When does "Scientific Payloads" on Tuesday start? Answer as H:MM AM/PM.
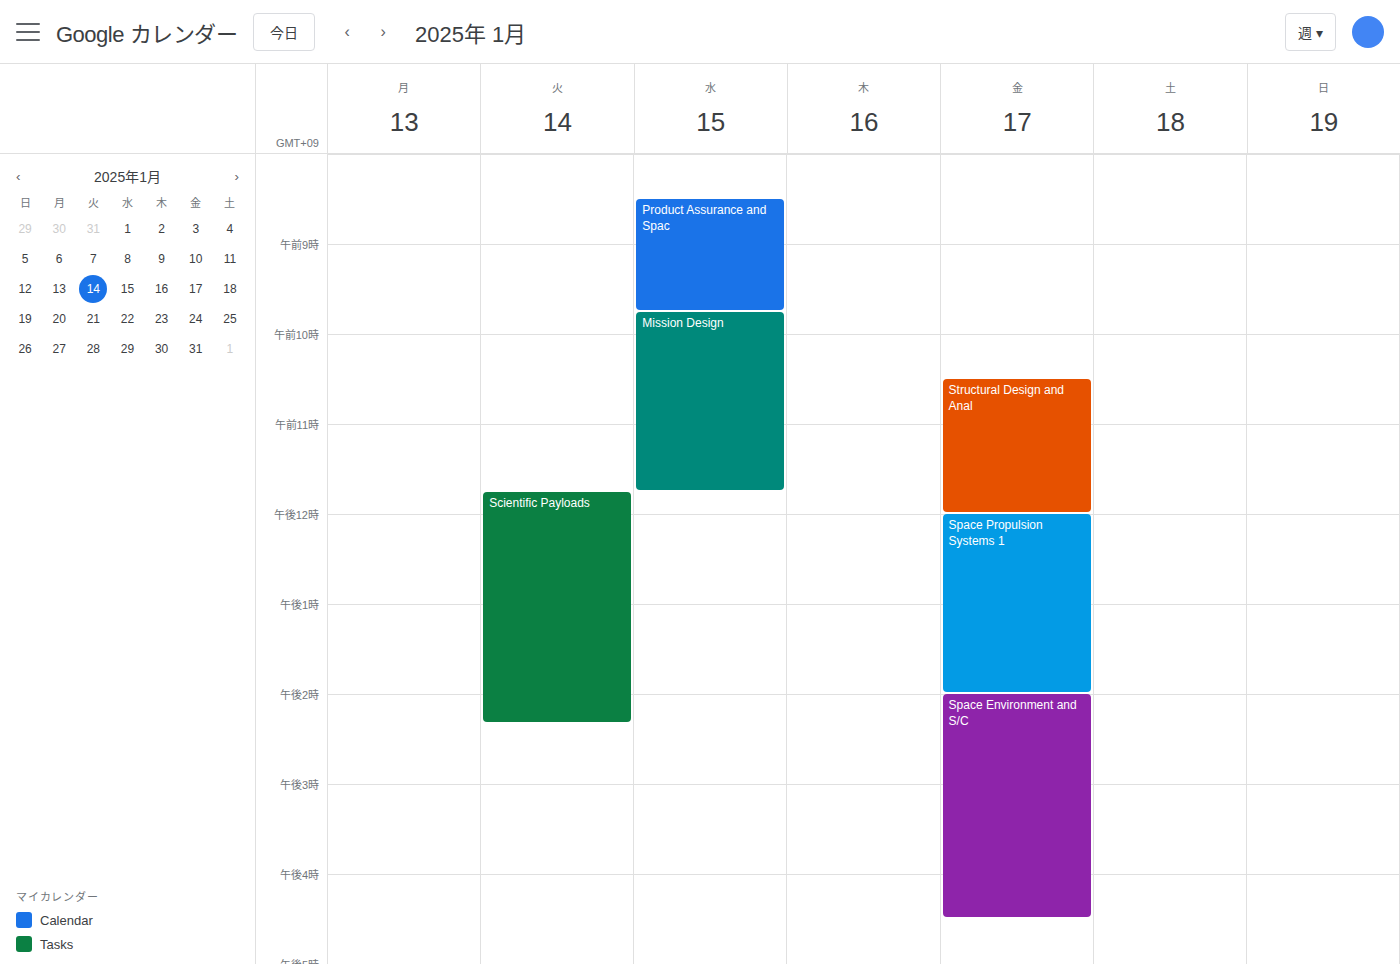
11:45 AM